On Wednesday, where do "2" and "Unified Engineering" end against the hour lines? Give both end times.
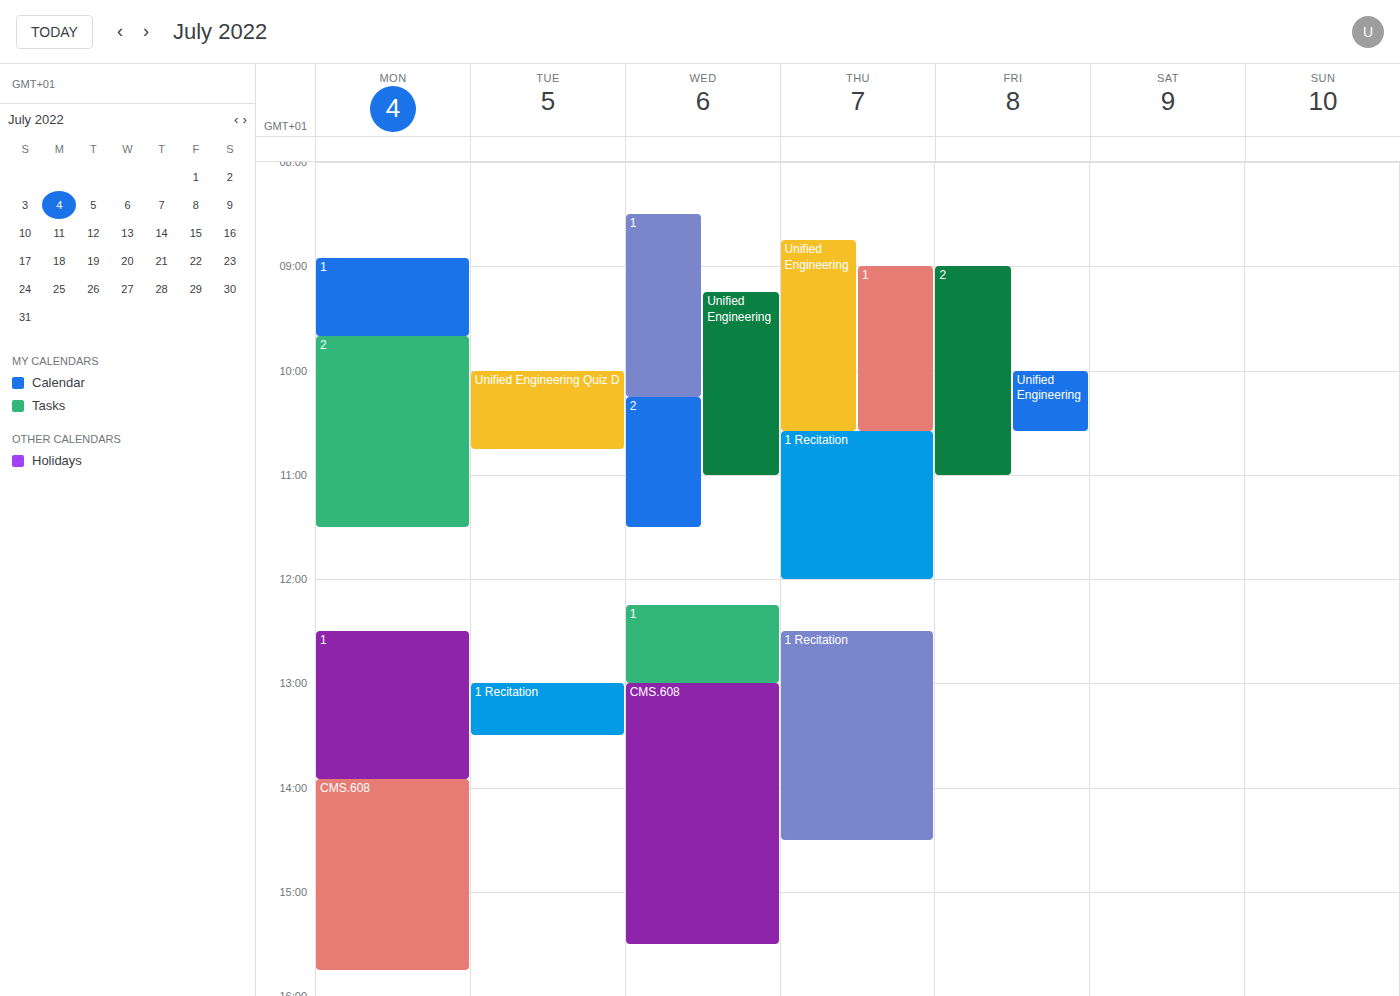
"2": 11:30 AM, halfway between the 11 AM and 12 PM lines. "Unified Engineering": 11:00 AM, exactly on the 11 AM line.